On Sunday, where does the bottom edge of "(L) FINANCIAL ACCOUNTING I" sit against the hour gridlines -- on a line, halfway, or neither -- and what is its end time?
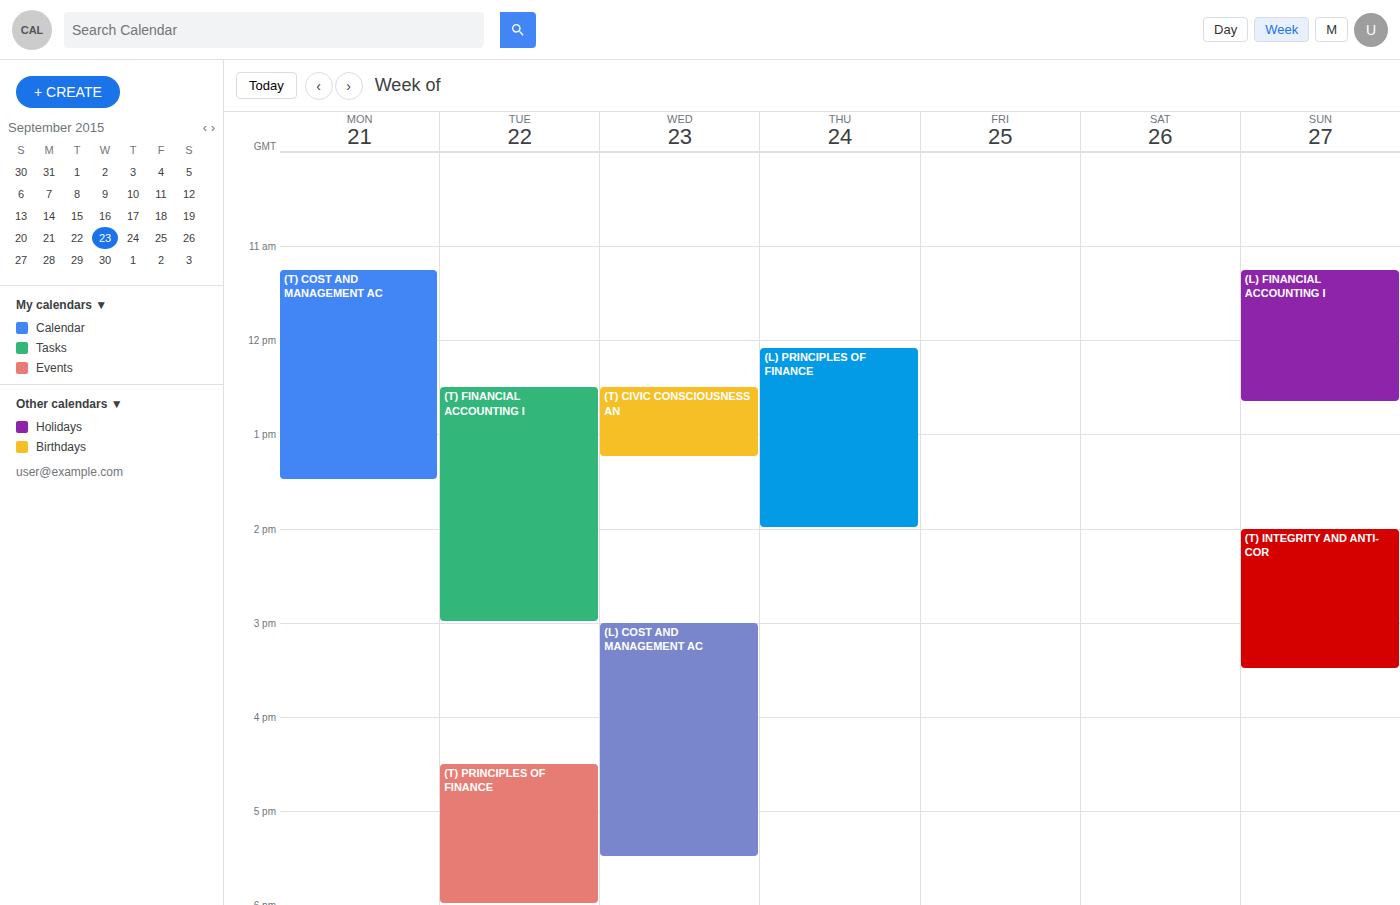
12:40 PM -- neither: 40 minutes below the 12 PM line and 20 minutes above the 1 PM line.